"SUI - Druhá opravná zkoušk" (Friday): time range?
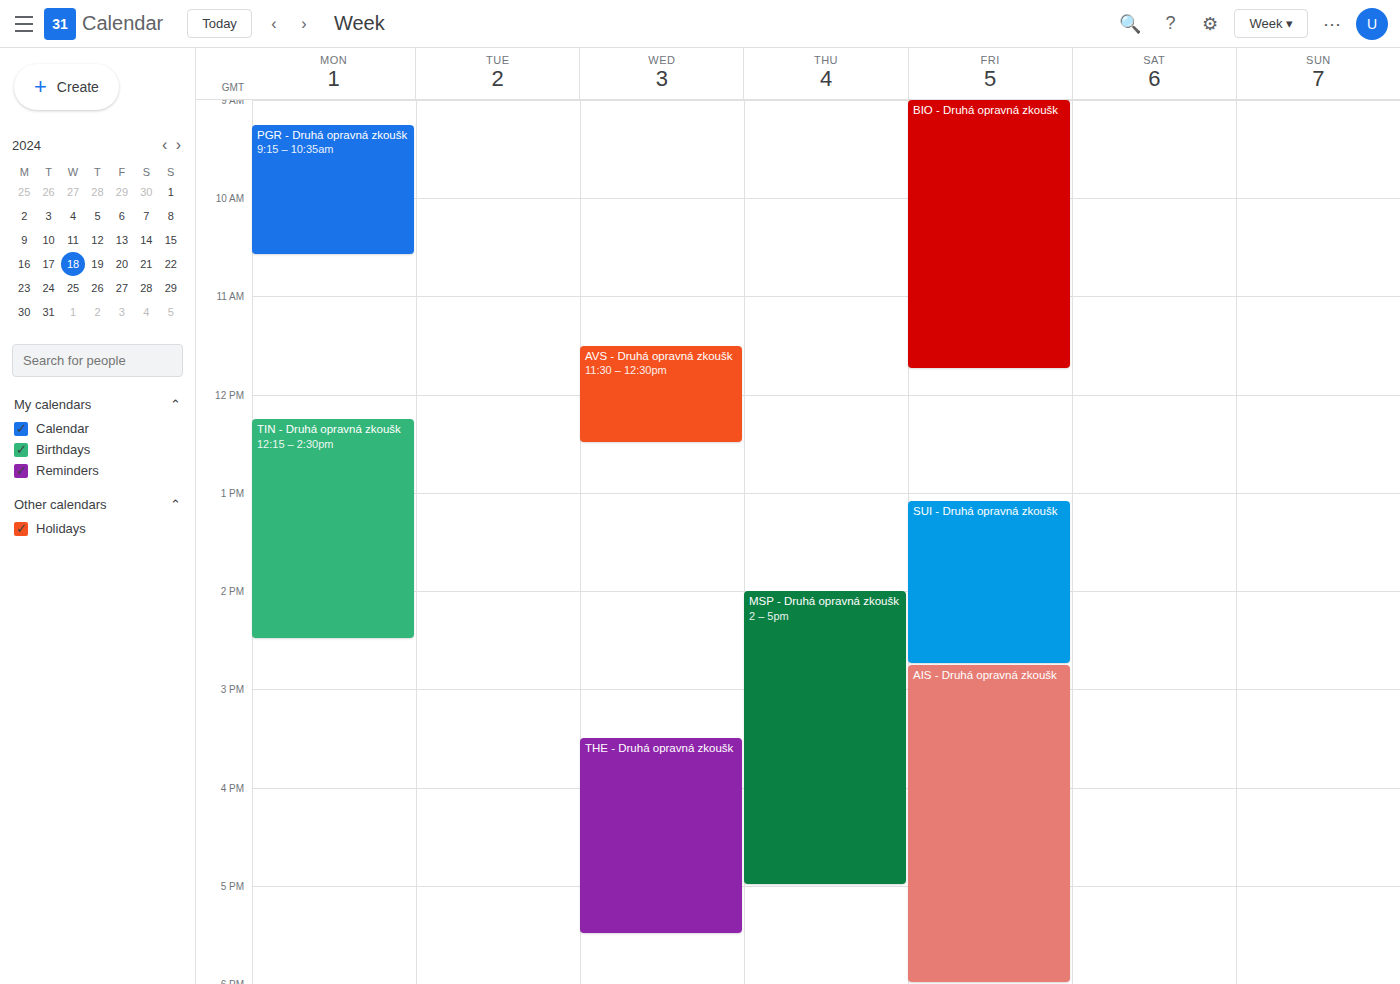
1:05 PM to 2:45 PM